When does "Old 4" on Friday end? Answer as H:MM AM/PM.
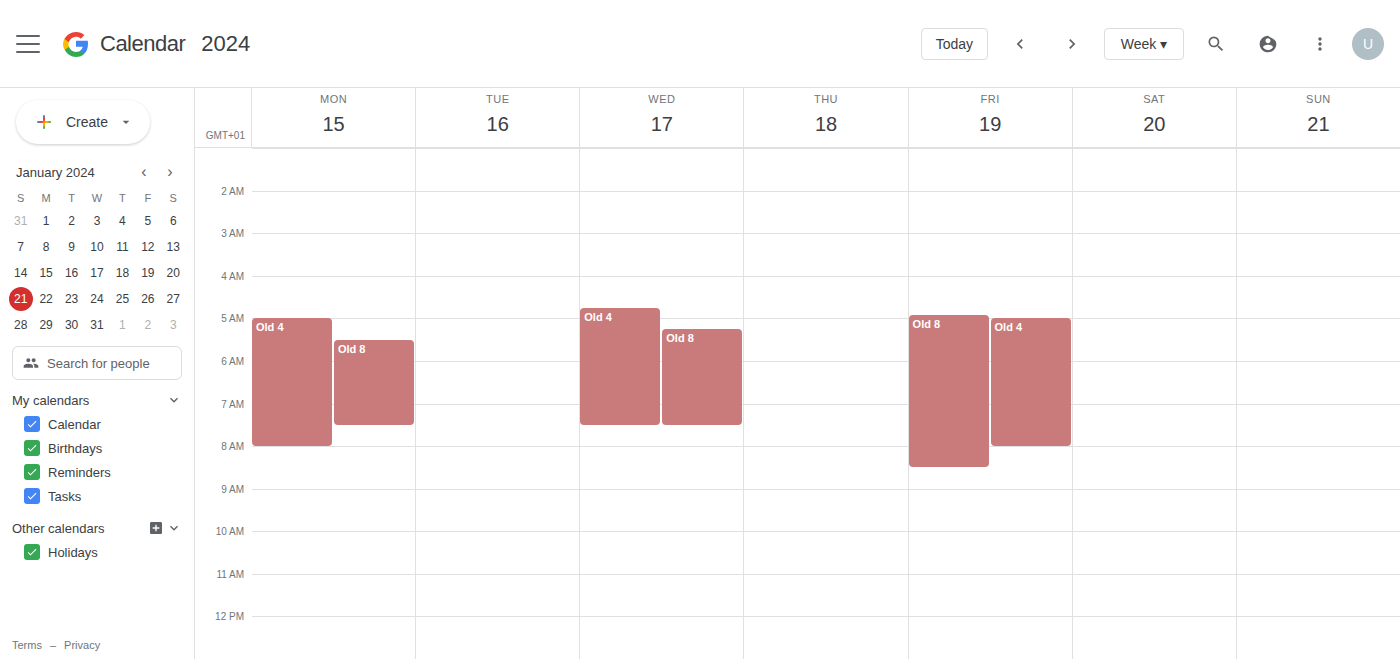
8:00 AM